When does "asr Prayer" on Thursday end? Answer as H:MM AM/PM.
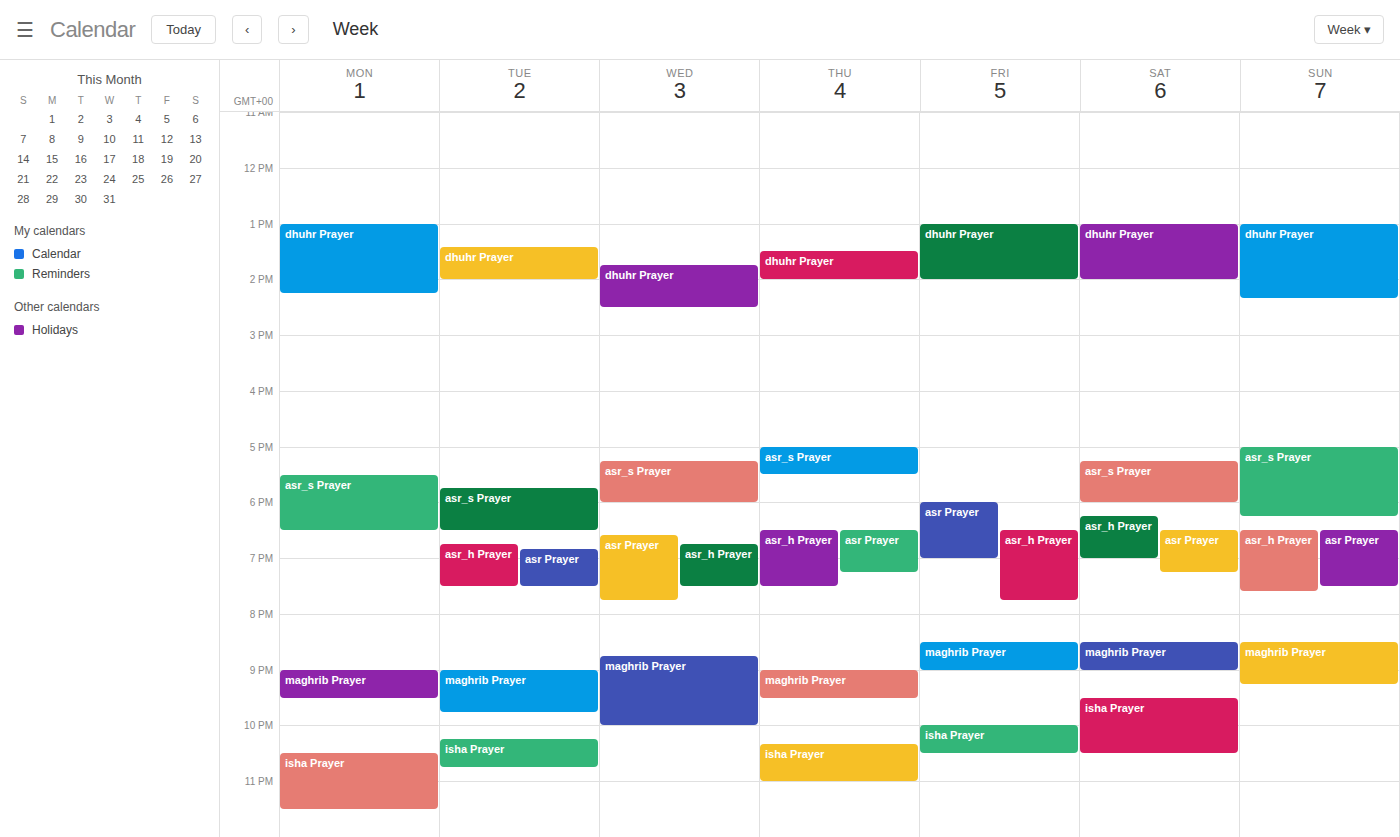
7:15 PM